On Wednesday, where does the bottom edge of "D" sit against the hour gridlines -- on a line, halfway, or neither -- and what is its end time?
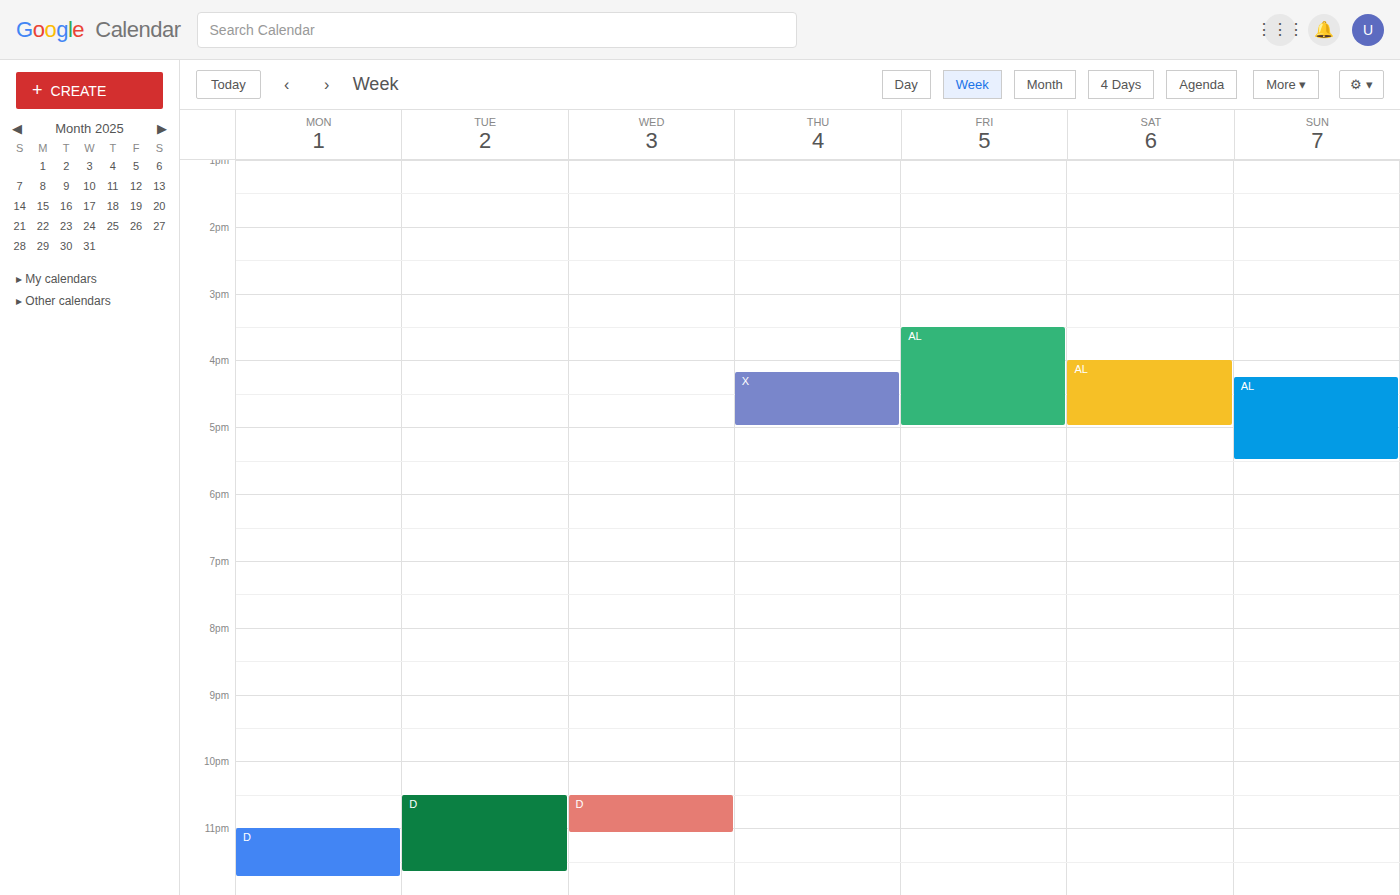
11:05 PM -- neither: 5 minutes below the 11 PM line and 55 minutes above the 12 AM line.